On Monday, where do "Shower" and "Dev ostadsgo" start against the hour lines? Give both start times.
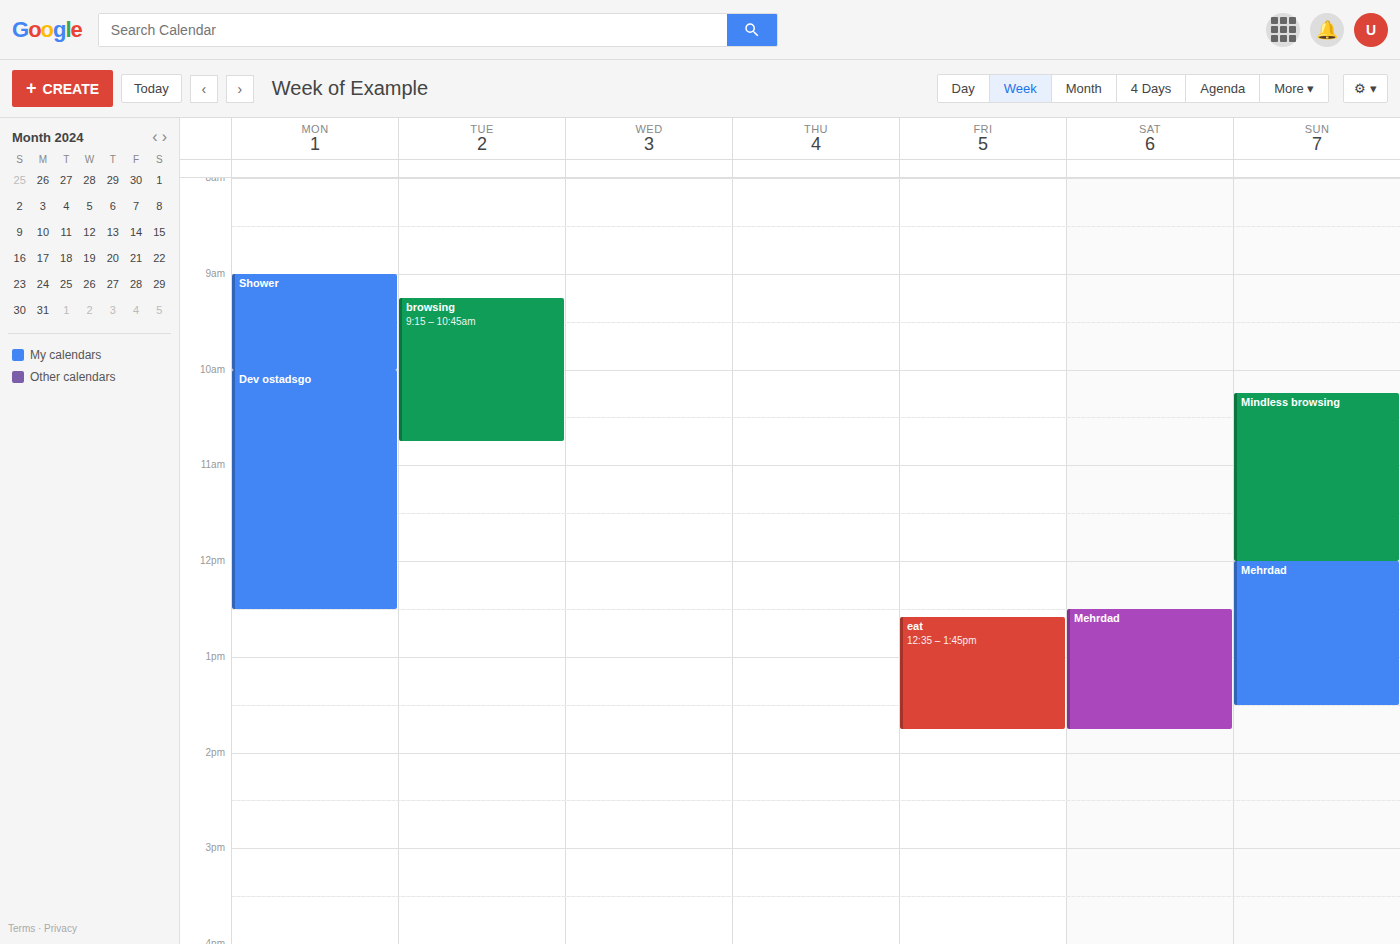
"Shower": 9:00 AM, exactly on the 9 AM line. "Dev ostadsgo": 10:00 AM, exactly on the 10 AM line.